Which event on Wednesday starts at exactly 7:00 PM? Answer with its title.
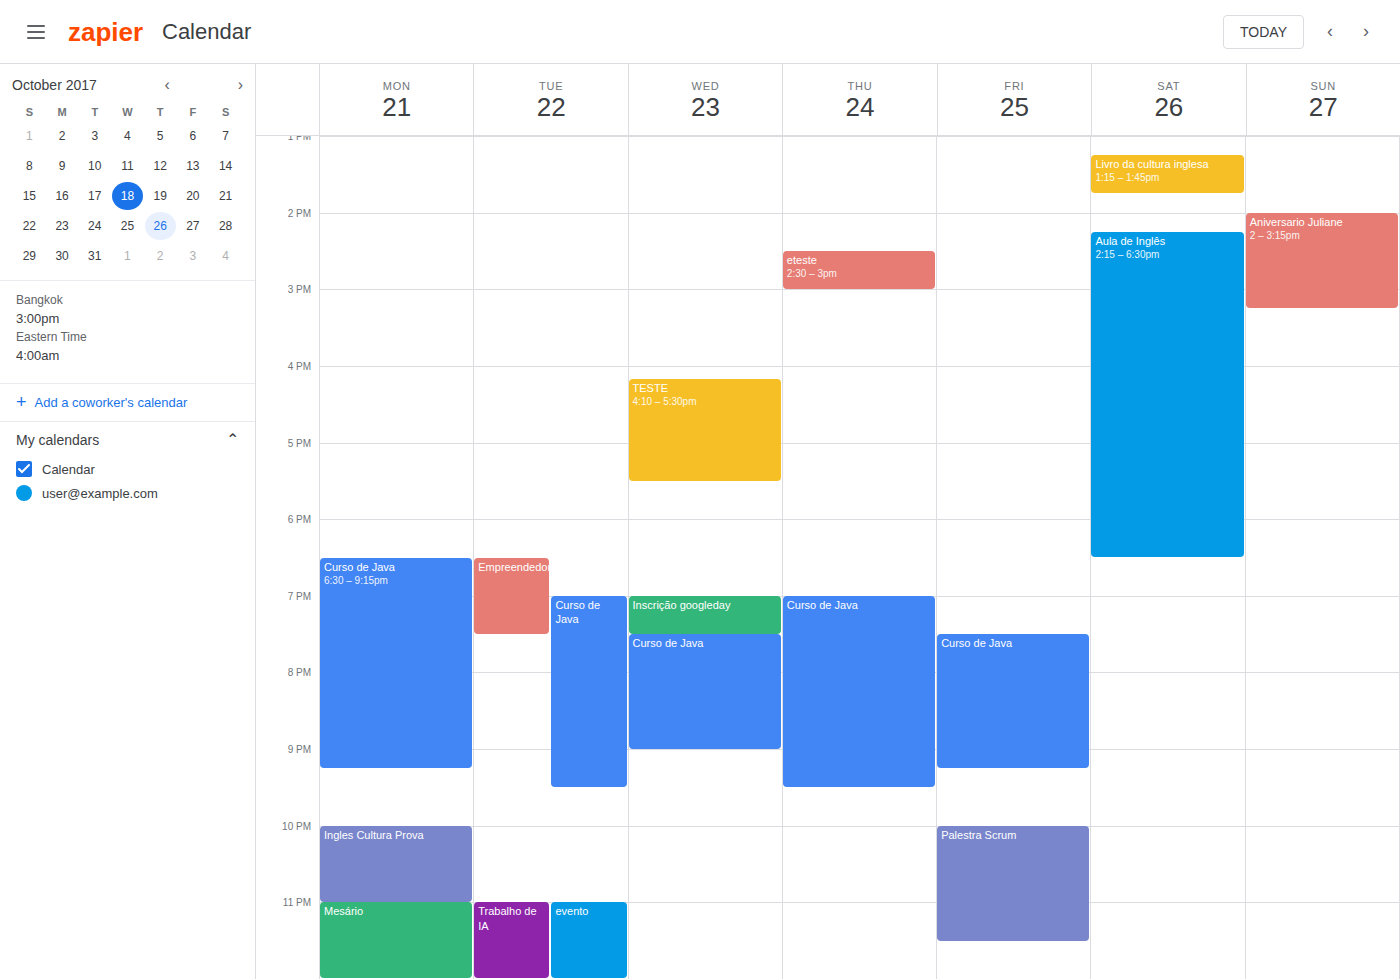
"Inscrição googleday"